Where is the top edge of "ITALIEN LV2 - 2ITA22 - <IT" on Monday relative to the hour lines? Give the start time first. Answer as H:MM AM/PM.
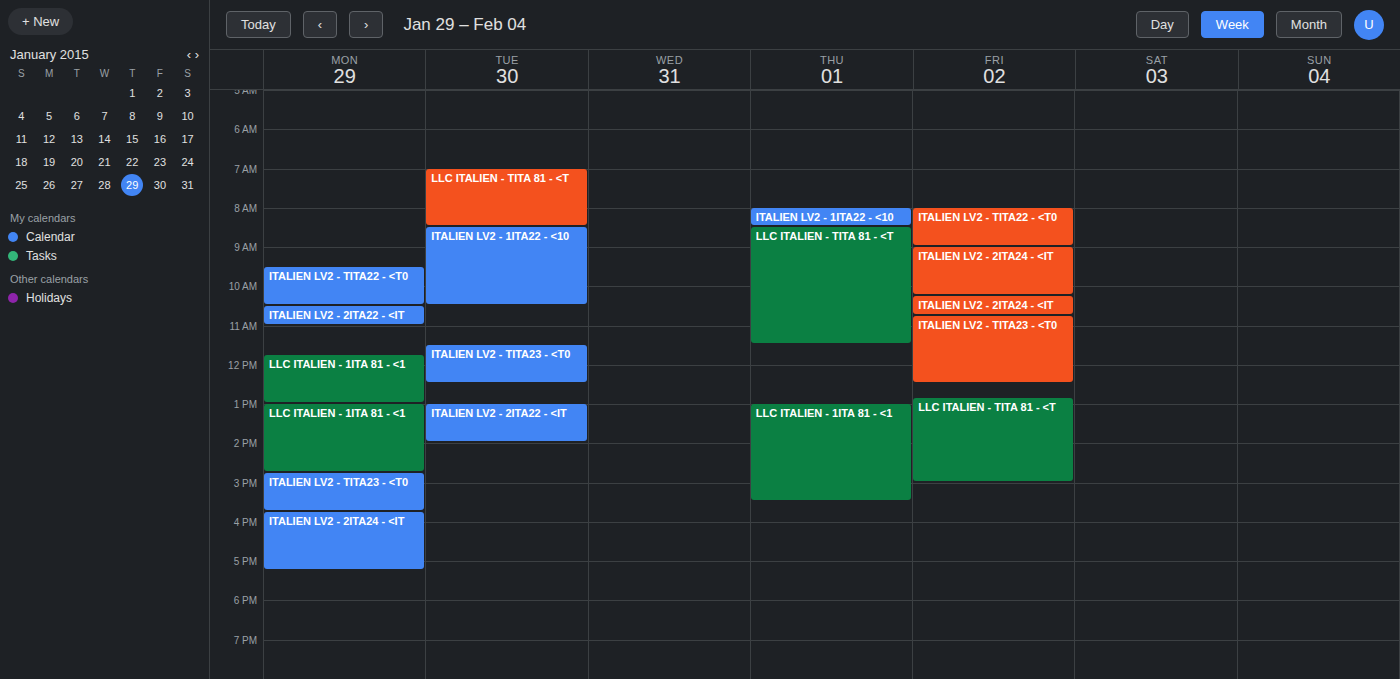
10:30 AM -- halfway between the 10 AM and 11 AM lines.